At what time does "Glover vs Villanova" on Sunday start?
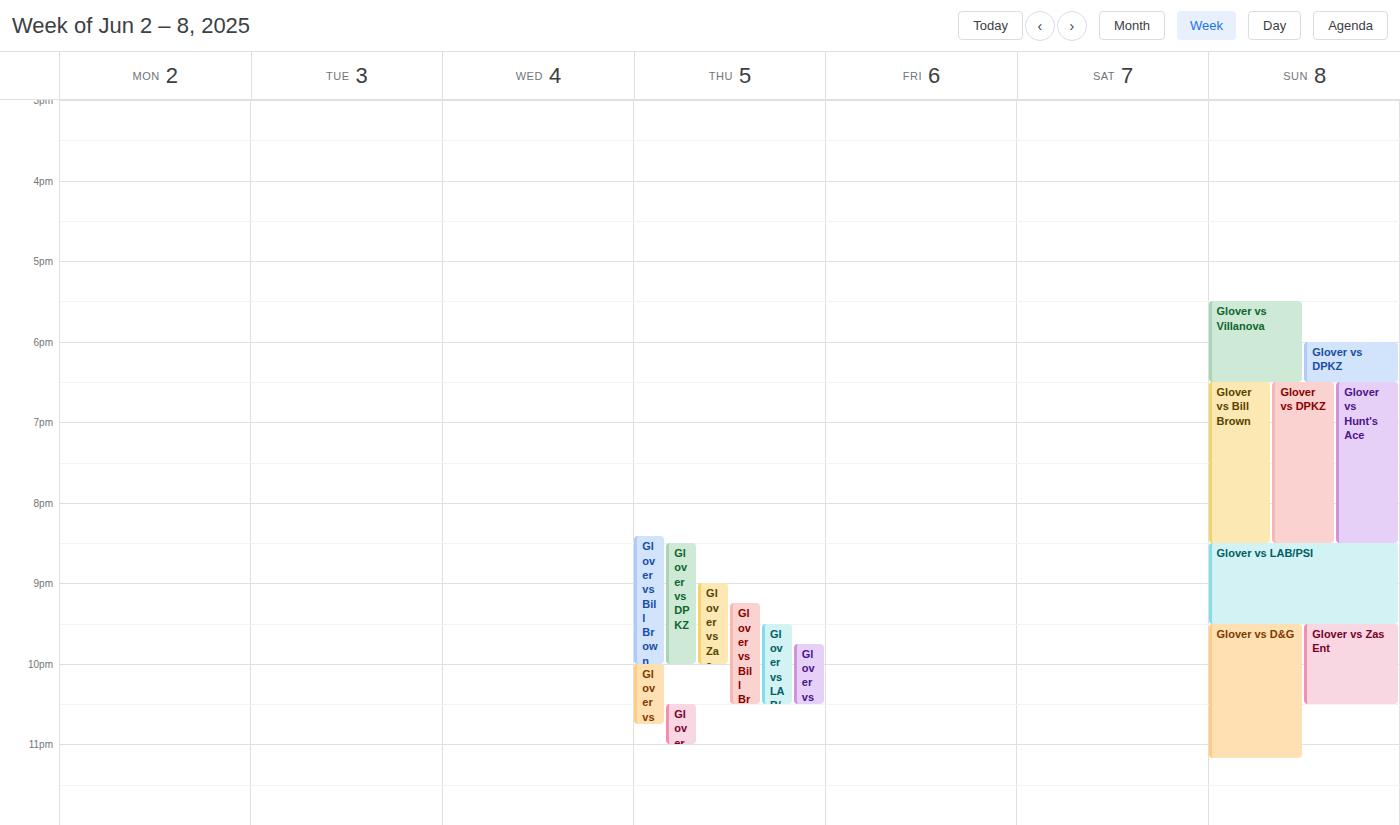
5:30 PM